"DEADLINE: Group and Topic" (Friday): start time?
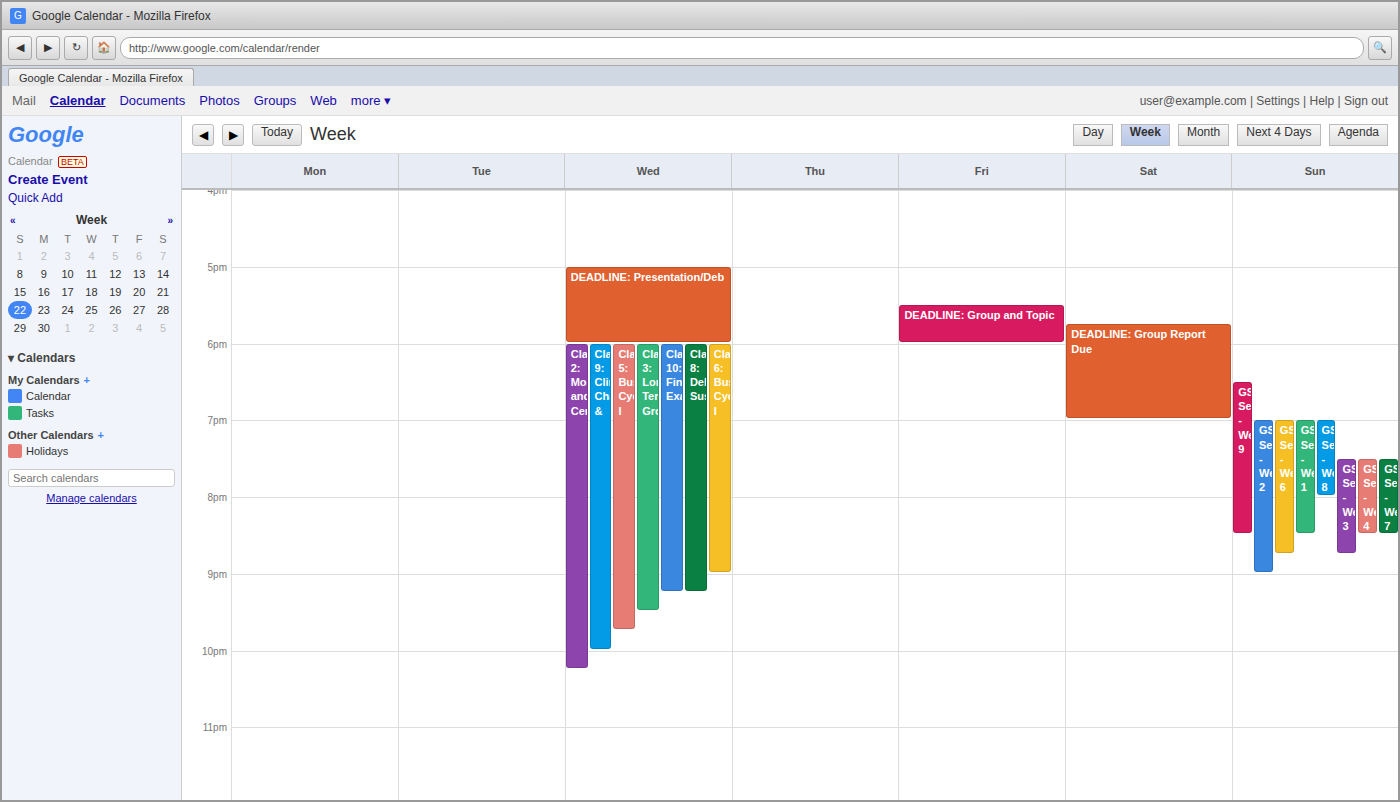
5:30 PM